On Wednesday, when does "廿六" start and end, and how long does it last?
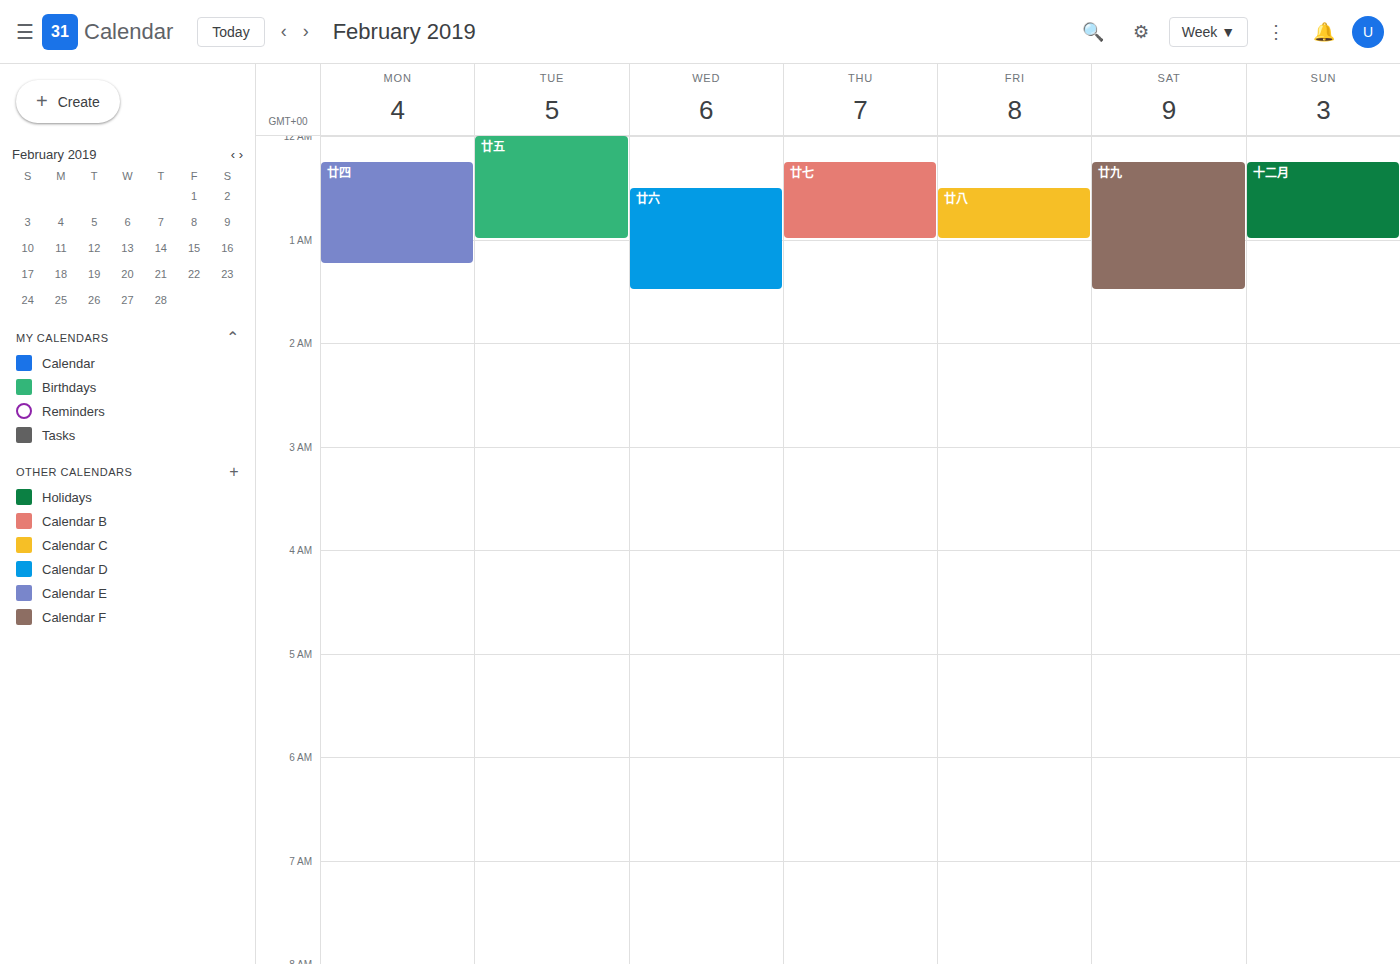
12:30 AM to 1:30 AM, 1 hour